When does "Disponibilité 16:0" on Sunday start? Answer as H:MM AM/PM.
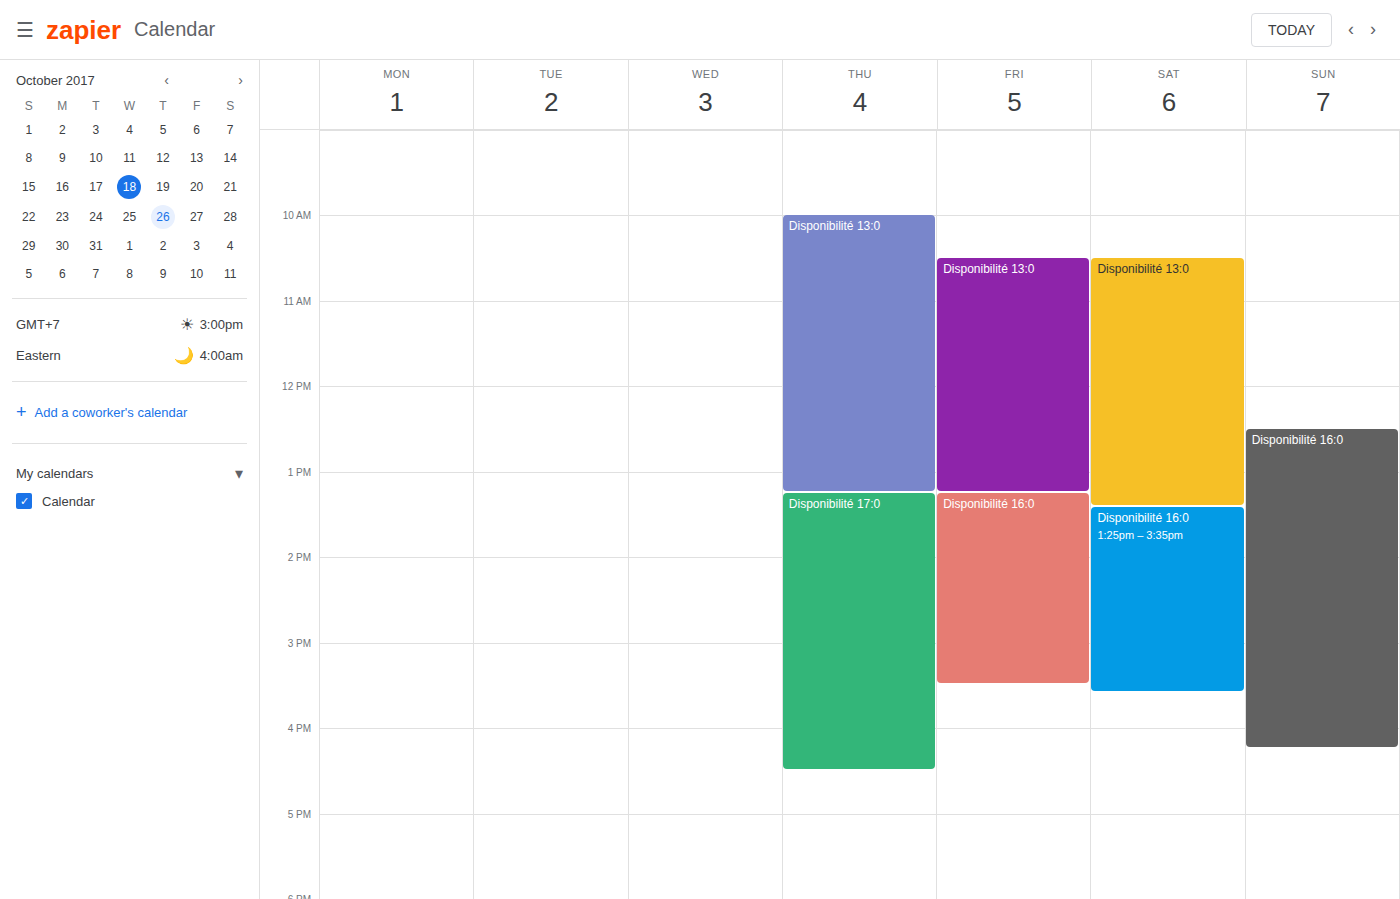
12:30 PM